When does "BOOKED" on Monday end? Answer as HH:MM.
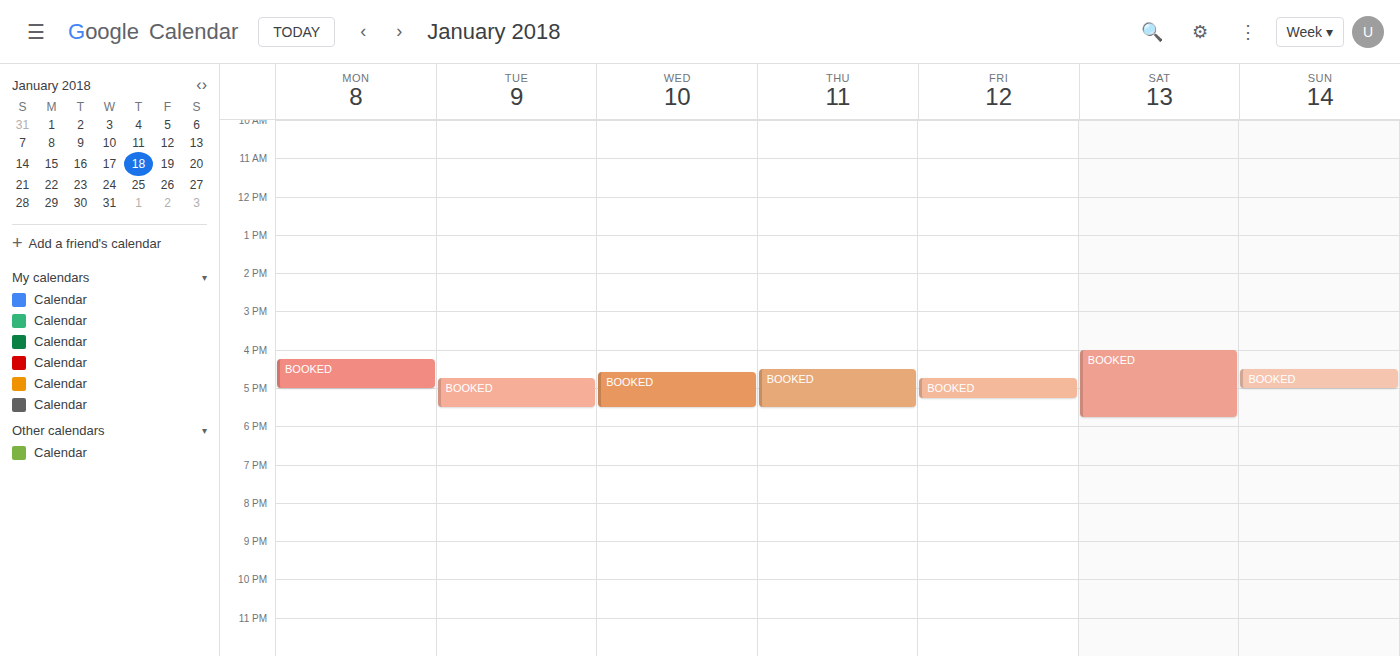
17:00